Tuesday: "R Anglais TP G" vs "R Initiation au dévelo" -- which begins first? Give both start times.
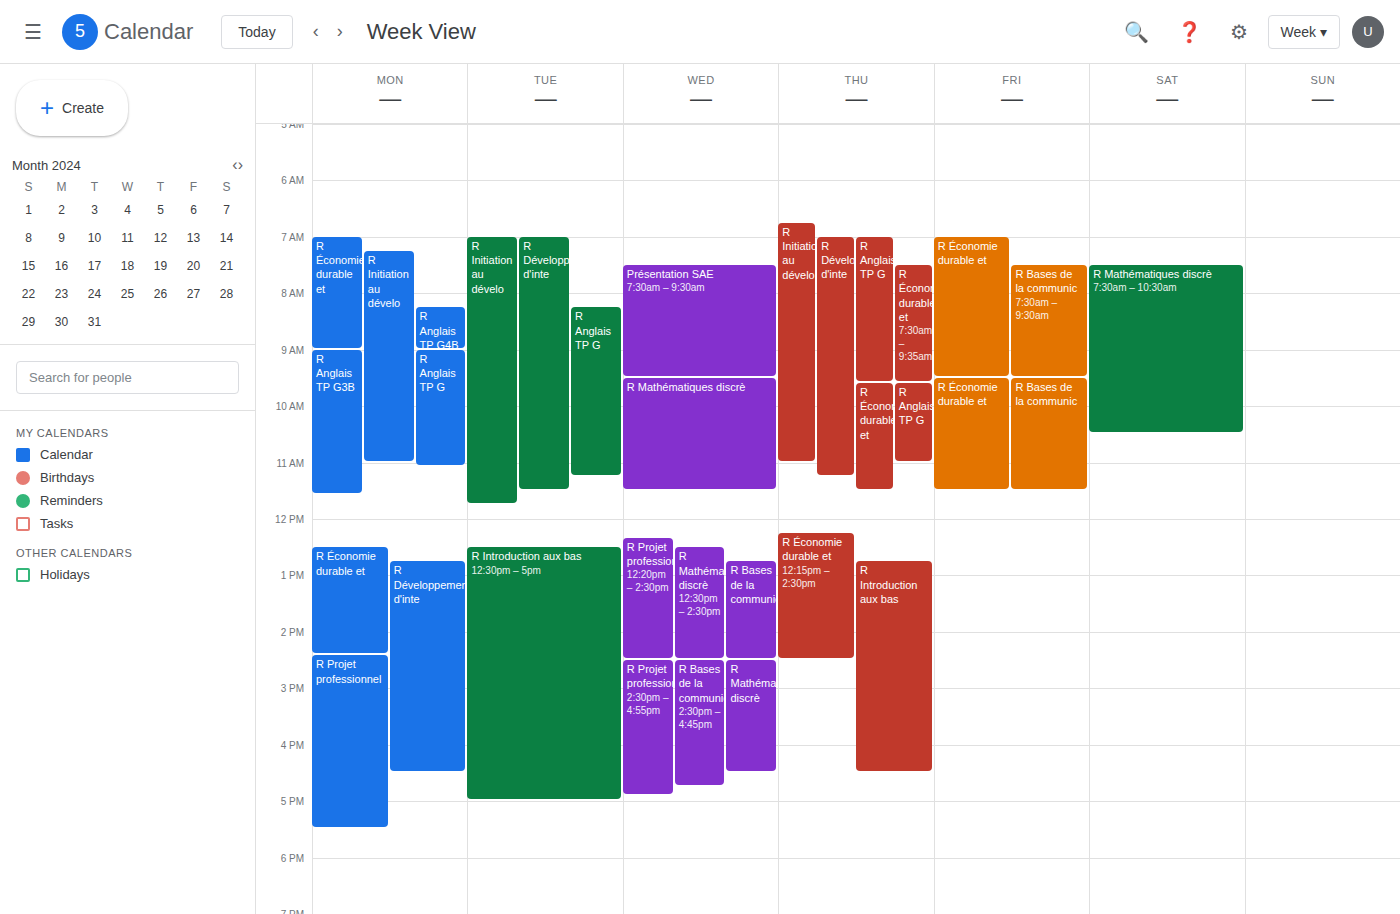
"R Initiation au dévelo" 7:00 AM; "R Anglais TP G" 8:15 AM.